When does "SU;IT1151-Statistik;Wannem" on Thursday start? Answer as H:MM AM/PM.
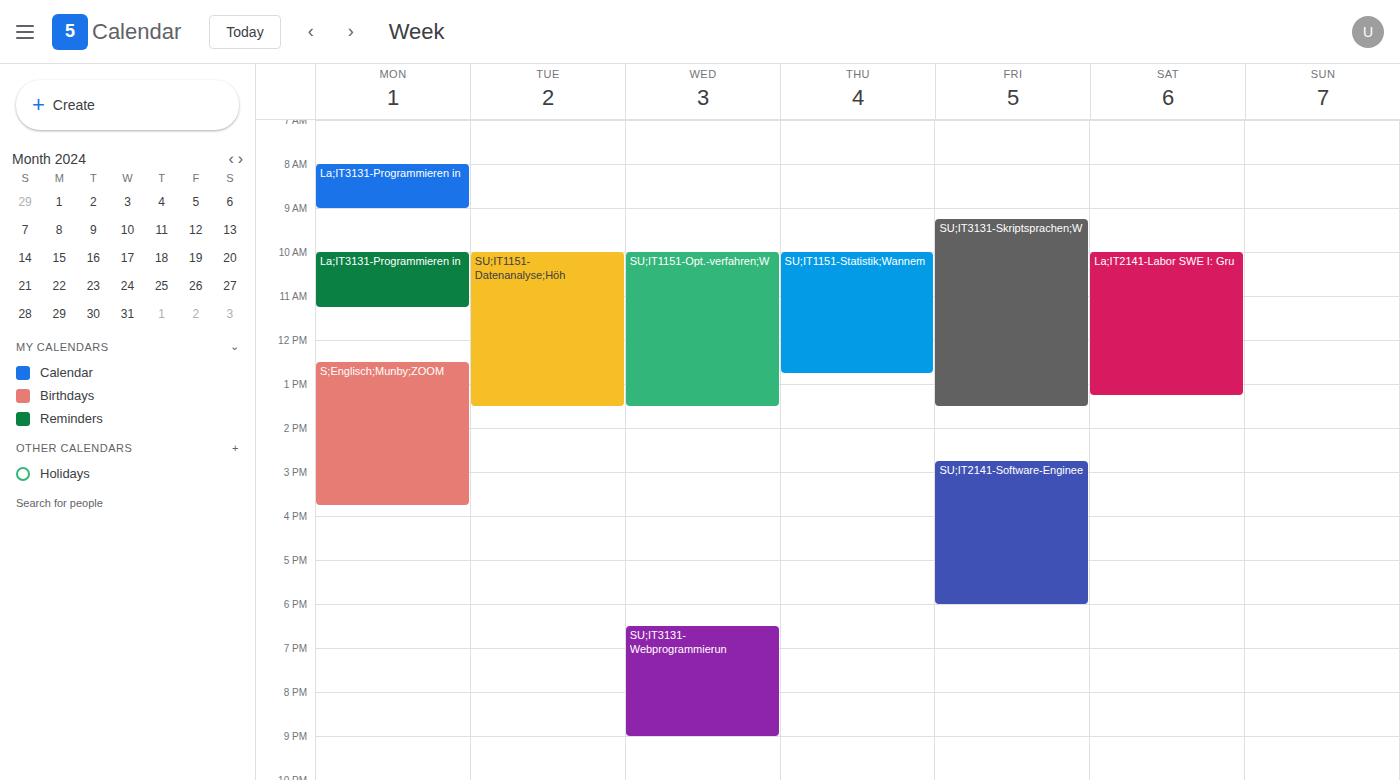
10:00 AM